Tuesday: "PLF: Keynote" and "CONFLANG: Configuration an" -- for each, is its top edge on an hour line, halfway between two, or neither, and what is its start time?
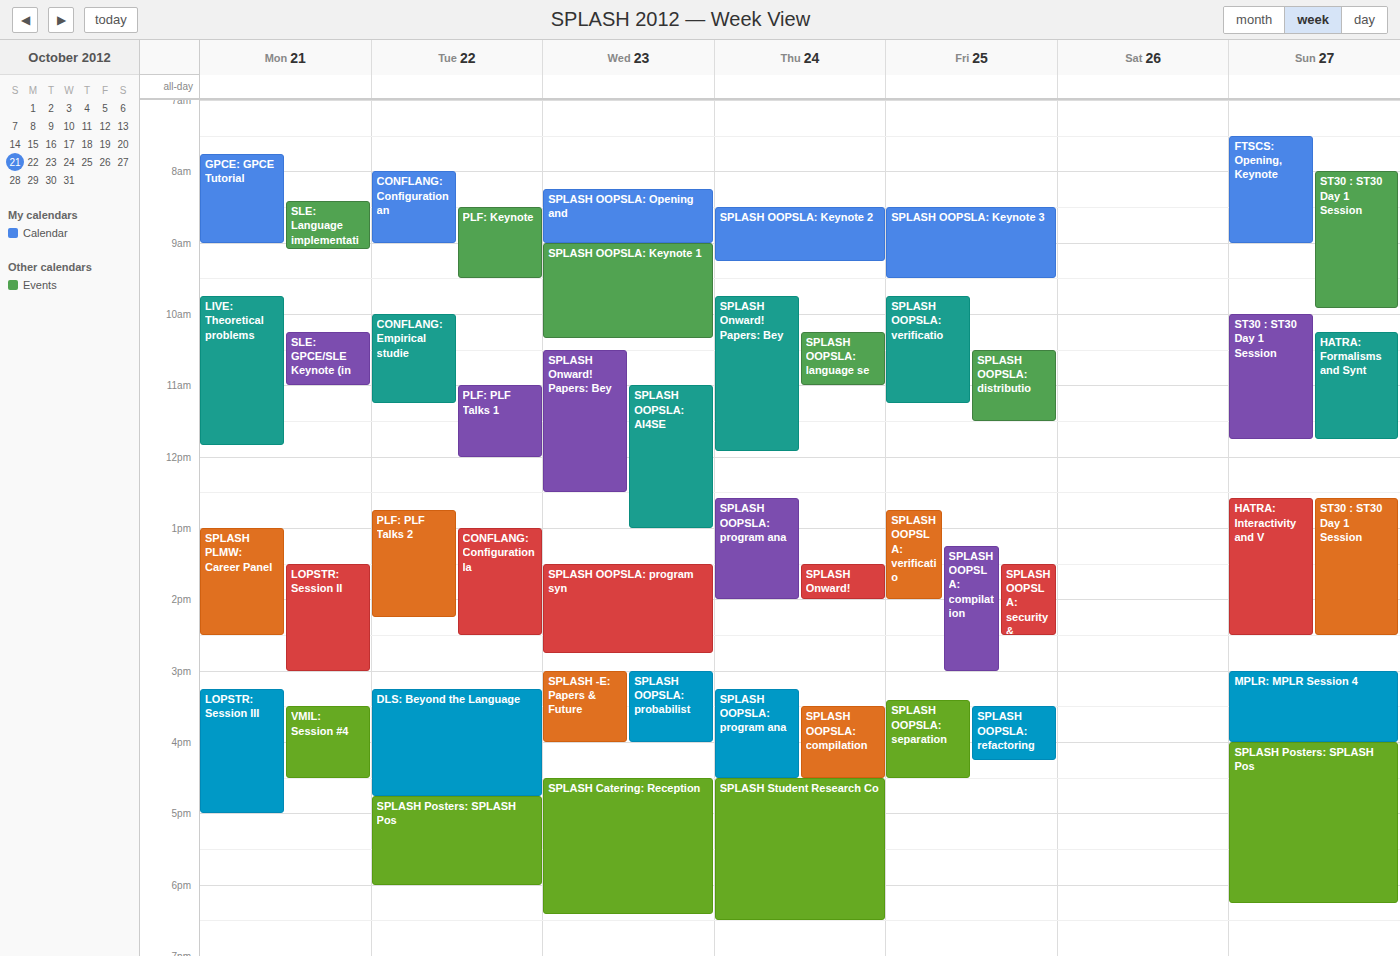
"PLF: Keynote": 8:30 AM, halfway between the 8 AM and 9 AM lines. "CONFLANG: Configuration an": 8:00 AM, exactly on the 8 AM line.